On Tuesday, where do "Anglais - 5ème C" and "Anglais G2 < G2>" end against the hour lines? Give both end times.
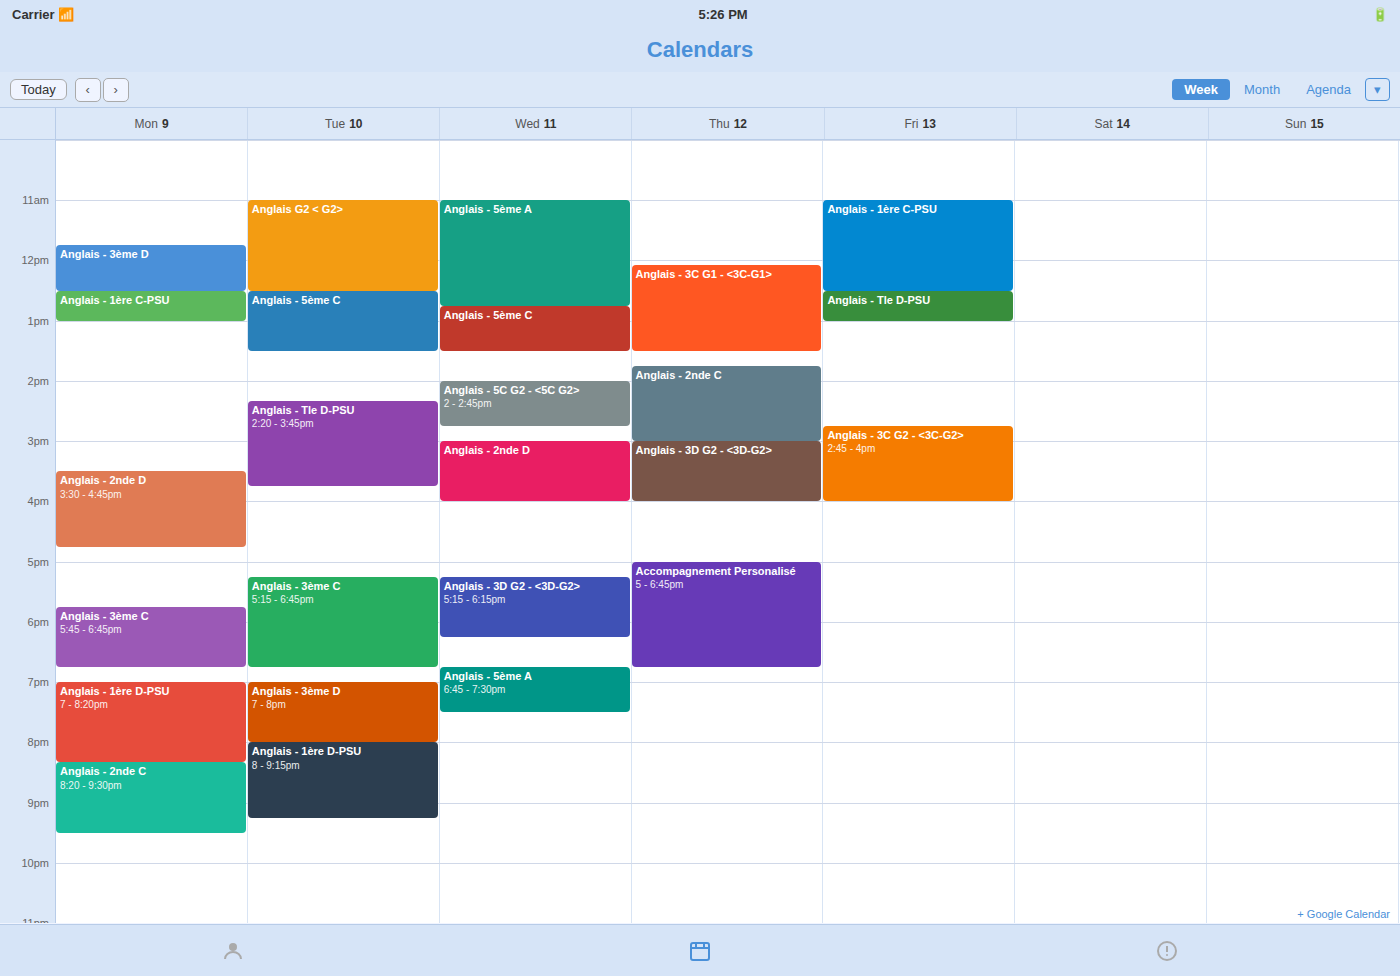
"Anglais - 5ème C": 1:30 PM, halfway between the 1 PM and 2 PM lines. "Anglais G2 < G2>": 12:30 PM, halfway between the 12 PM and 1 PM lines.